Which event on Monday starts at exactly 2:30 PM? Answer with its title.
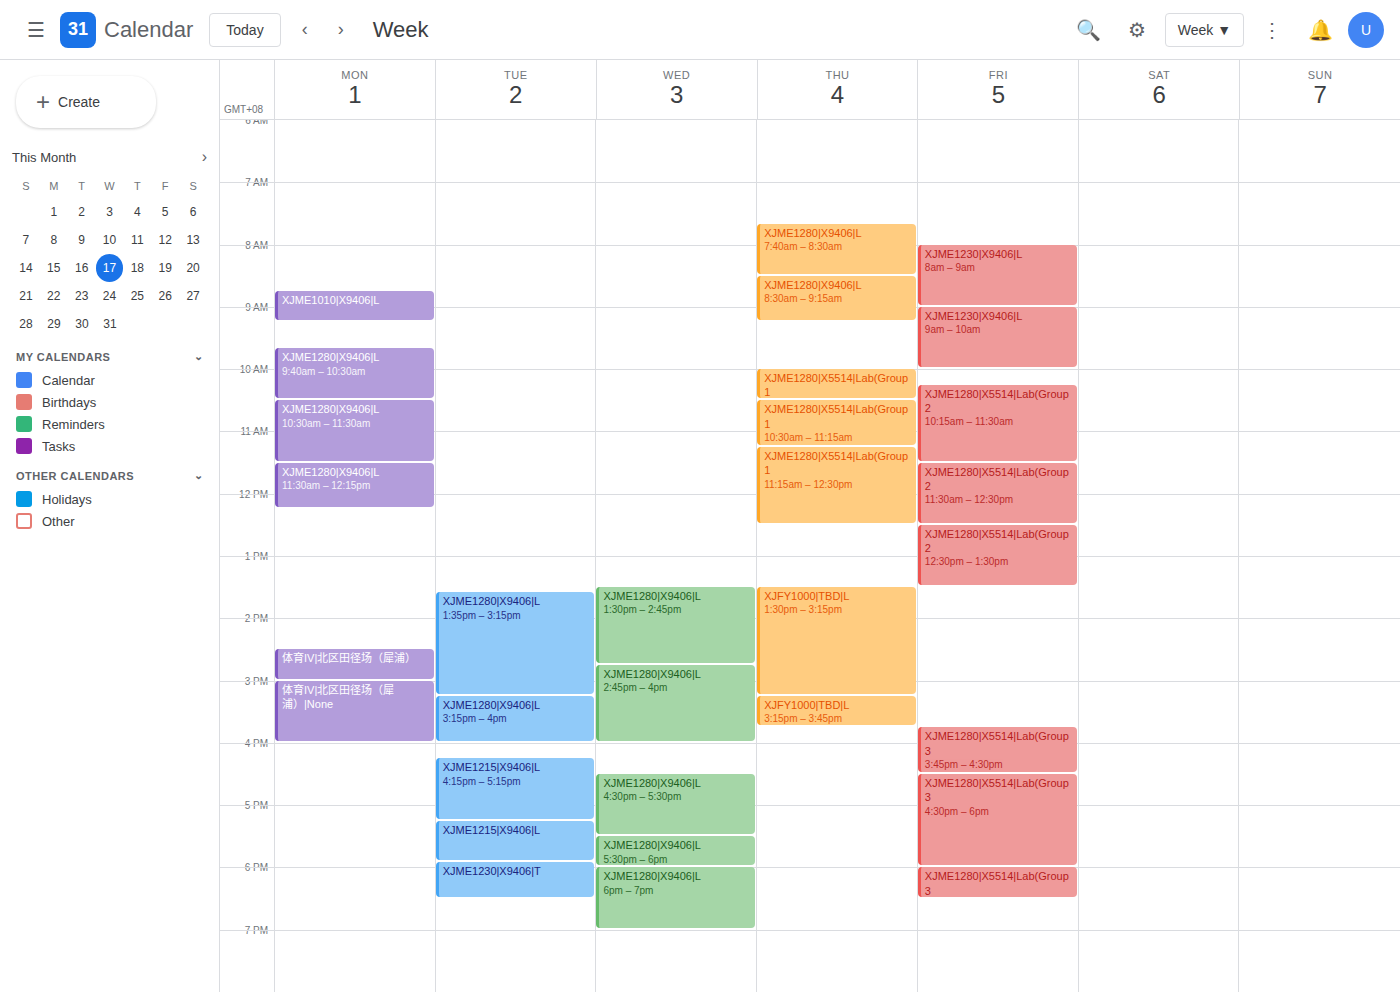
"体育IV|北区田径场（犀浦）"